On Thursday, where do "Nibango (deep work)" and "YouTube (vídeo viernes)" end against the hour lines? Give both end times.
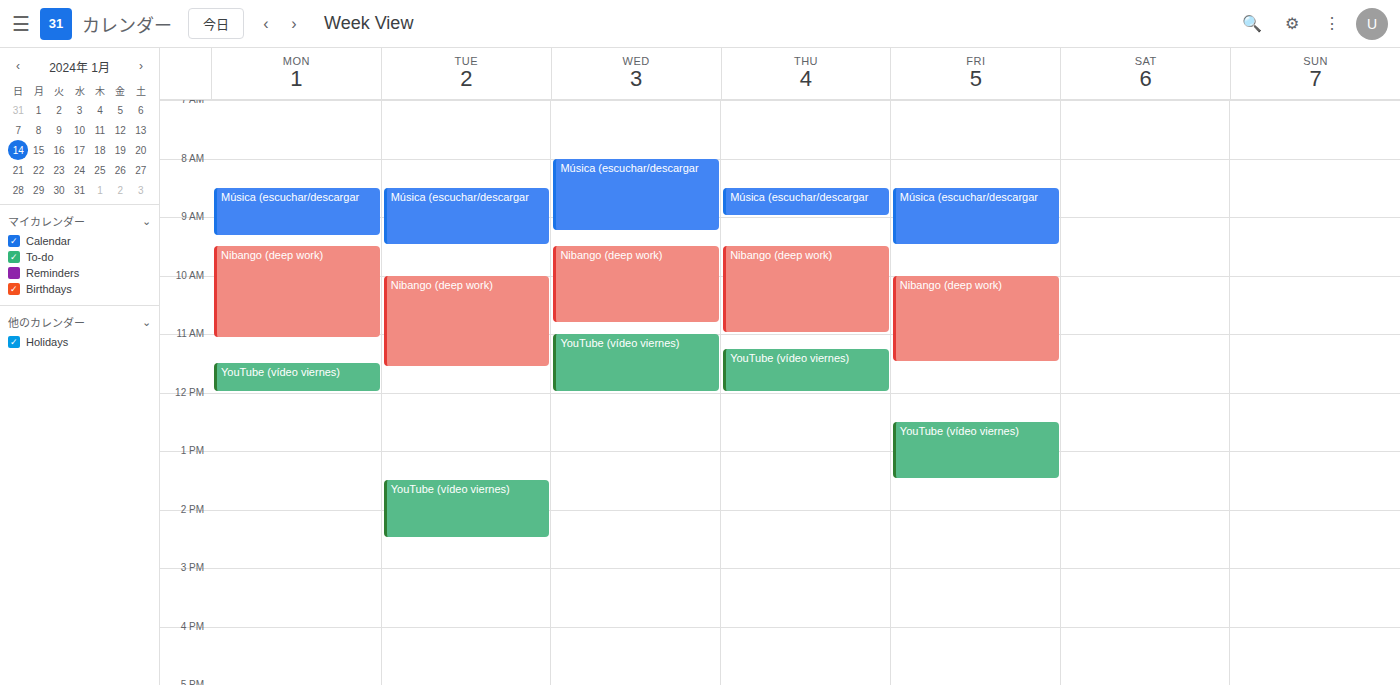
"Nibango (deep work)": 11:00 AM, exactly on the 11 AM line. "YouTube (vídeo viernes)": 12:00 PM, exactly on the 12 PM line.